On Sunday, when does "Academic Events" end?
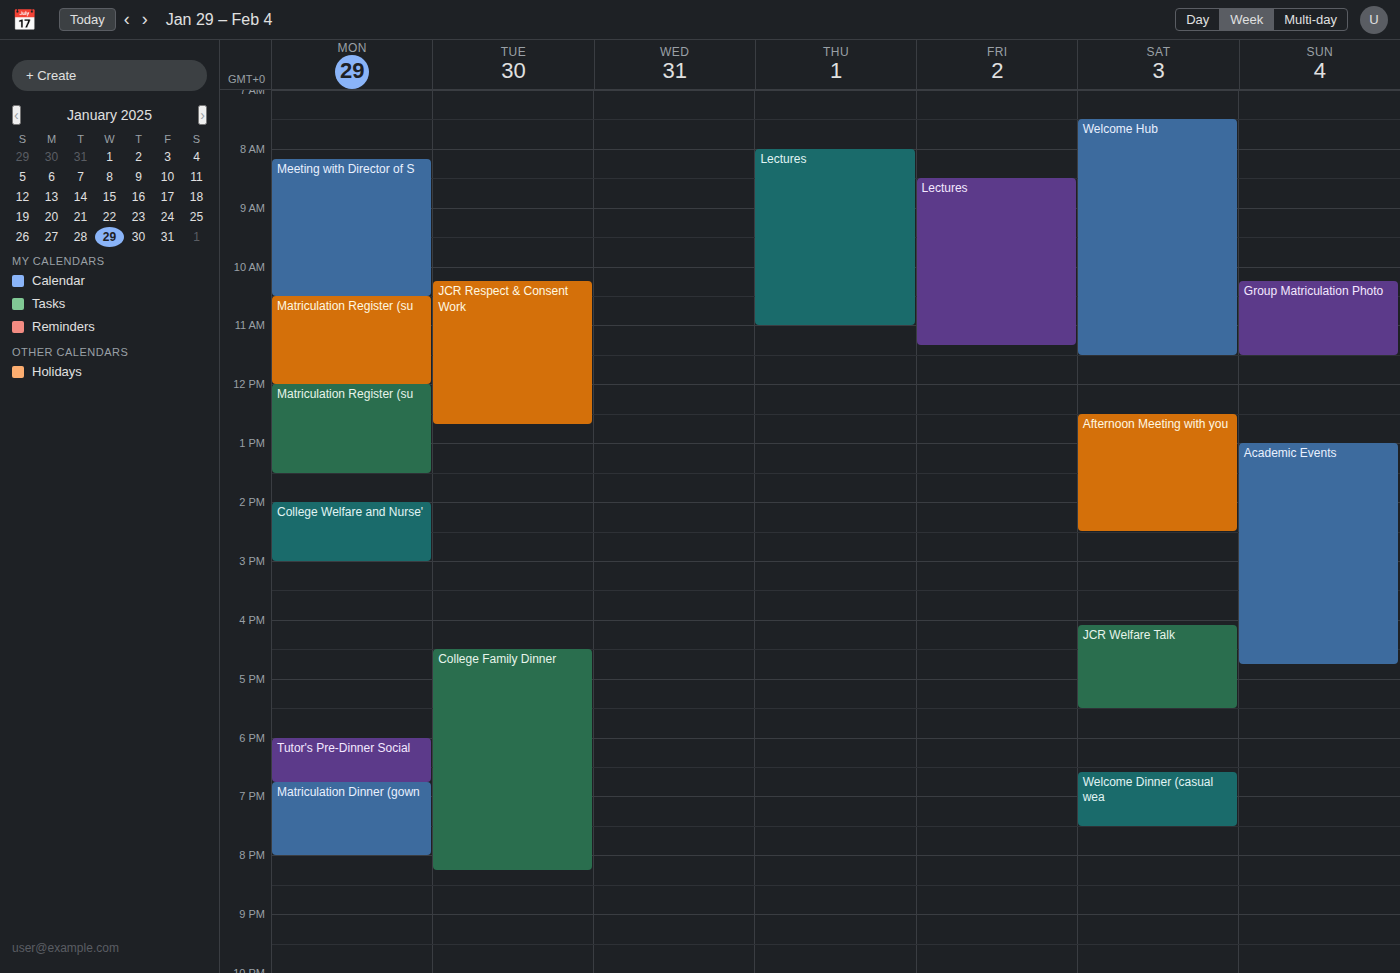
16:45